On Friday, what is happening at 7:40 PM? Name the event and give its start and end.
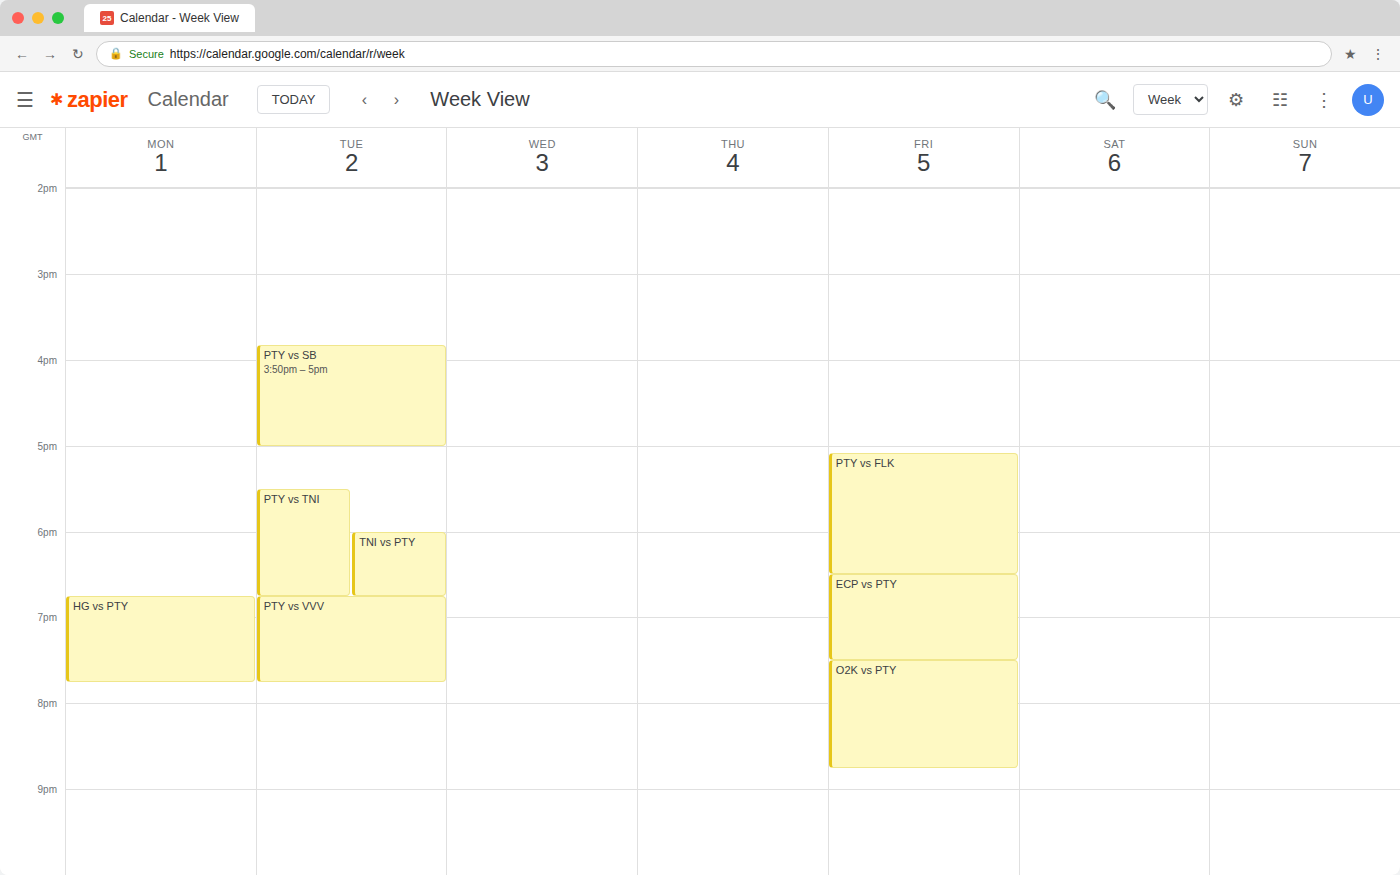
"O2K vs PTY", 7:30 PM to 8:45 PM